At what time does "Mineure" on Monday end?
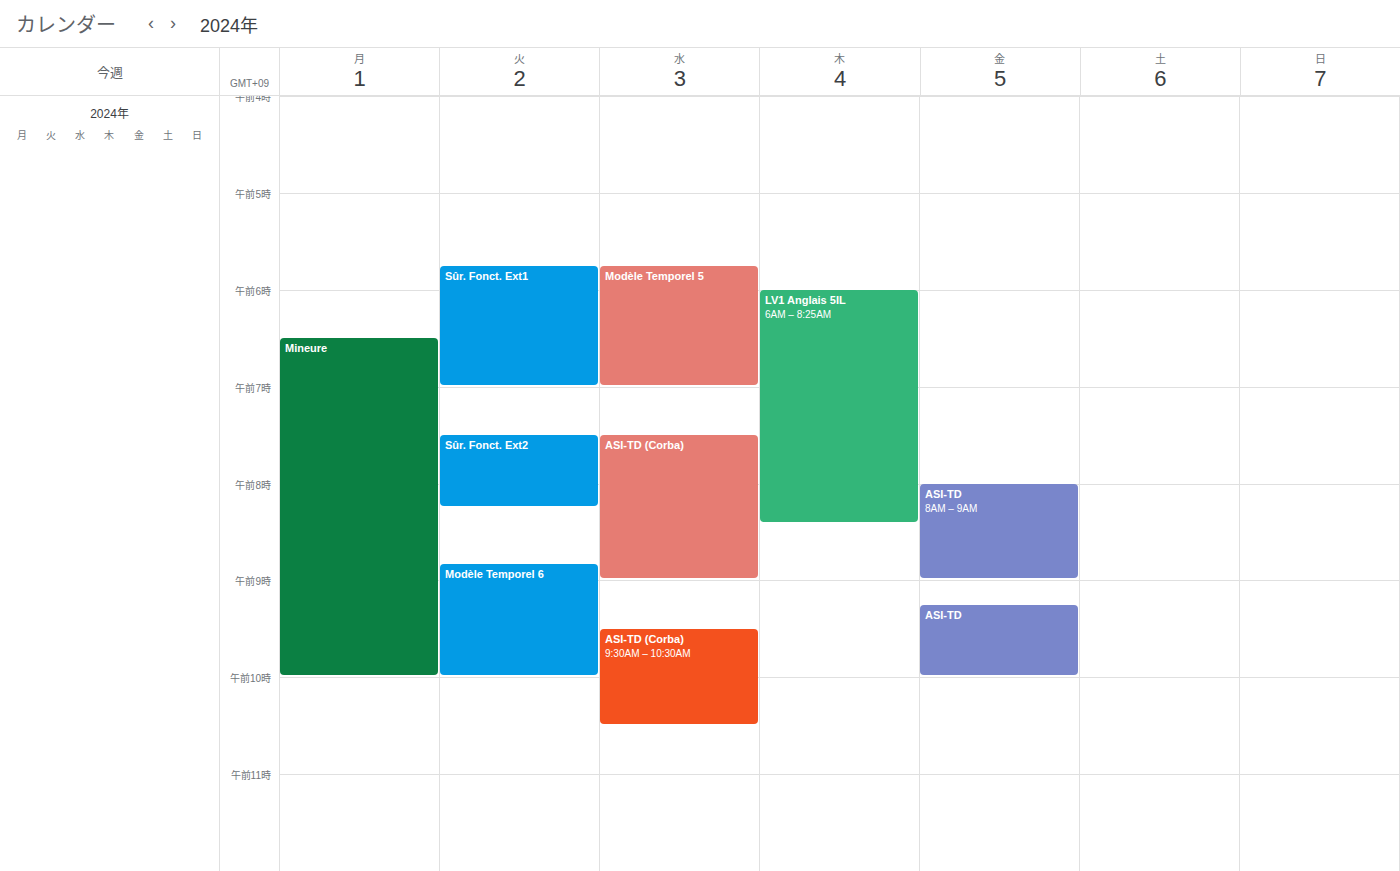
10:00 AM